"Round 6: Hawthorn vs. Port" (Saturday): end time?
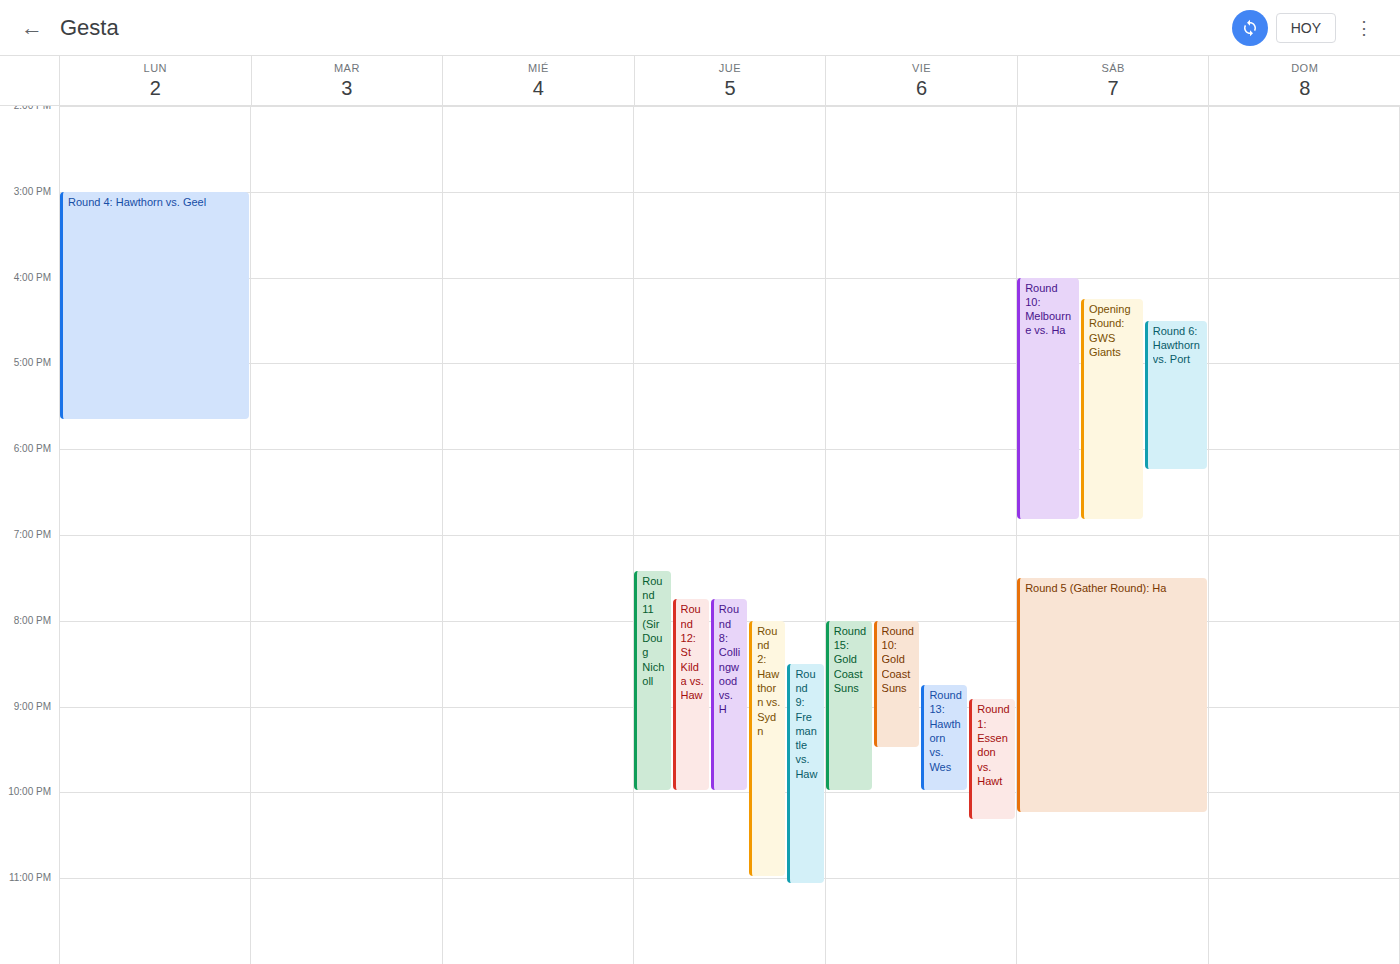
6:15 PM